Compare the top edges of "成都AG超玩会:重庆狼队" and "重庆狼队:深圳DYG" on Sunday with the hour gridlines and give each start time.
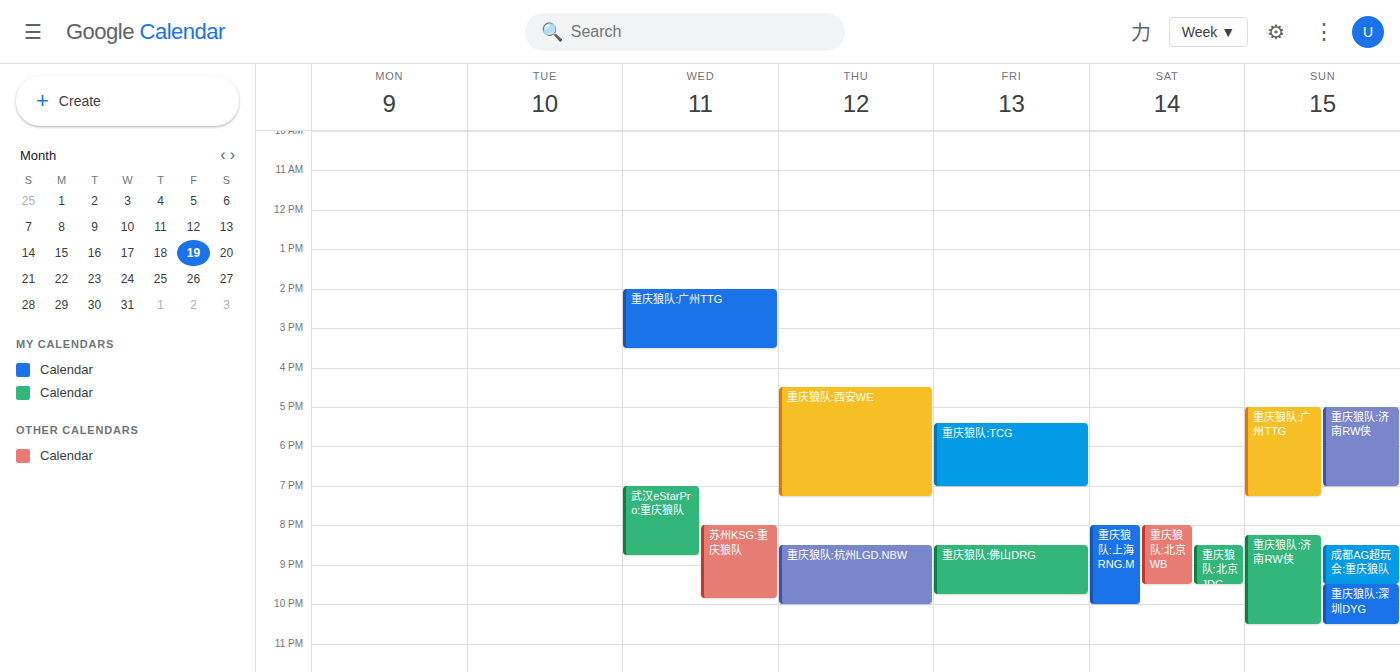
"成都AG超玩会:重庆狼队": 8:30 PM, halfway between the 8 PM and 9 PM lines. "重庆狼队:深圳DYG": 9:30 PM, halfway between the 9 PM and 10 PM lines.